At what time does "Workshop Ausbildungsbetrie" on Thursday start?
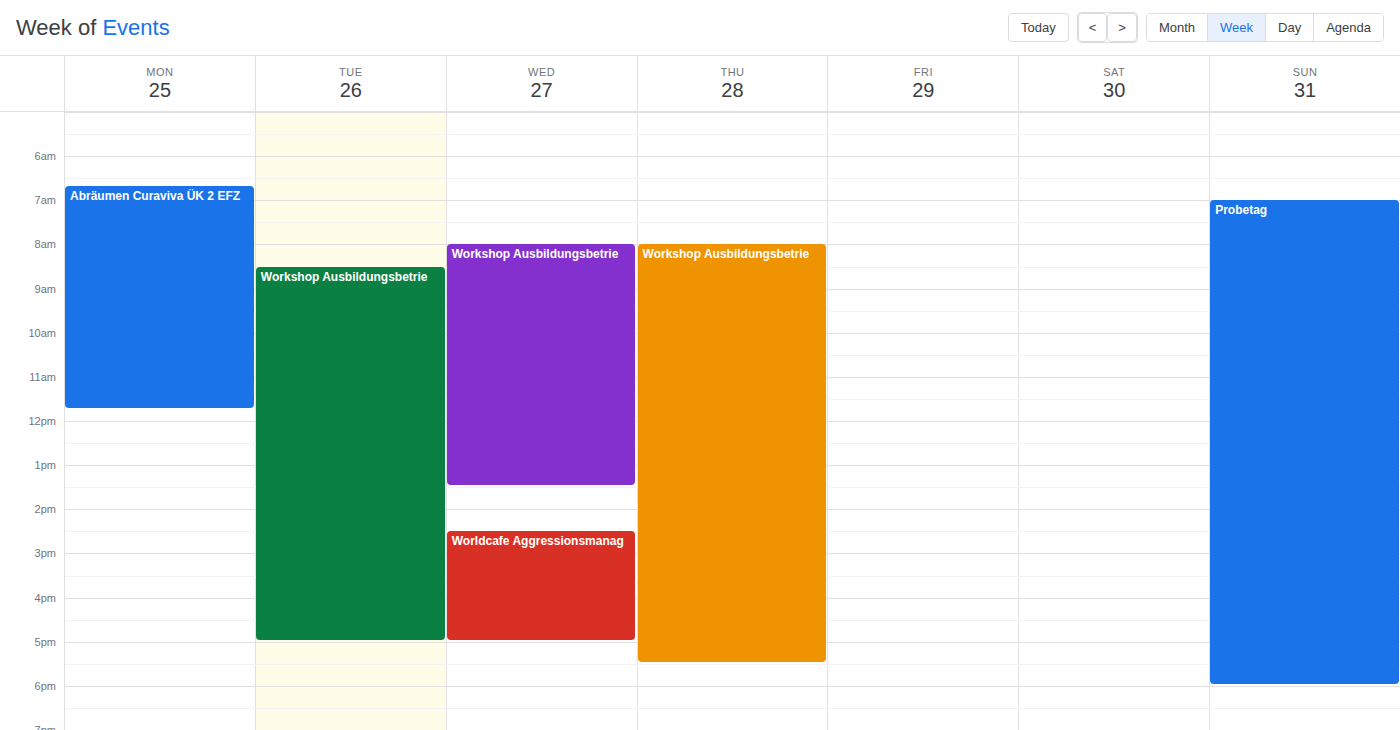
8:00 AM